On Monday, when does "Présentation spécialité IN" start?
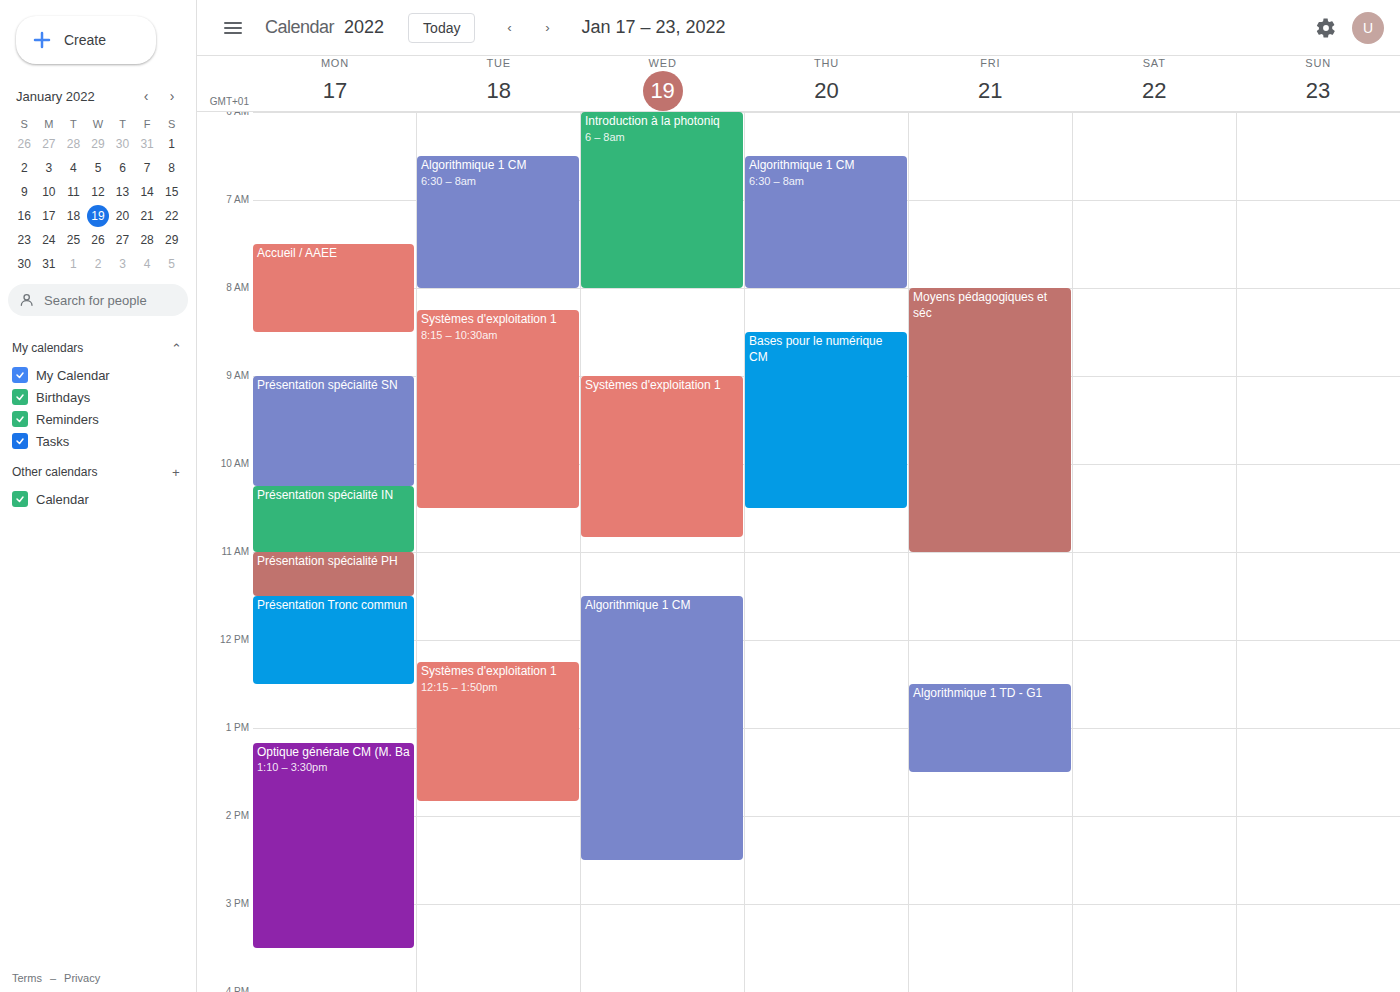
10:15 AM